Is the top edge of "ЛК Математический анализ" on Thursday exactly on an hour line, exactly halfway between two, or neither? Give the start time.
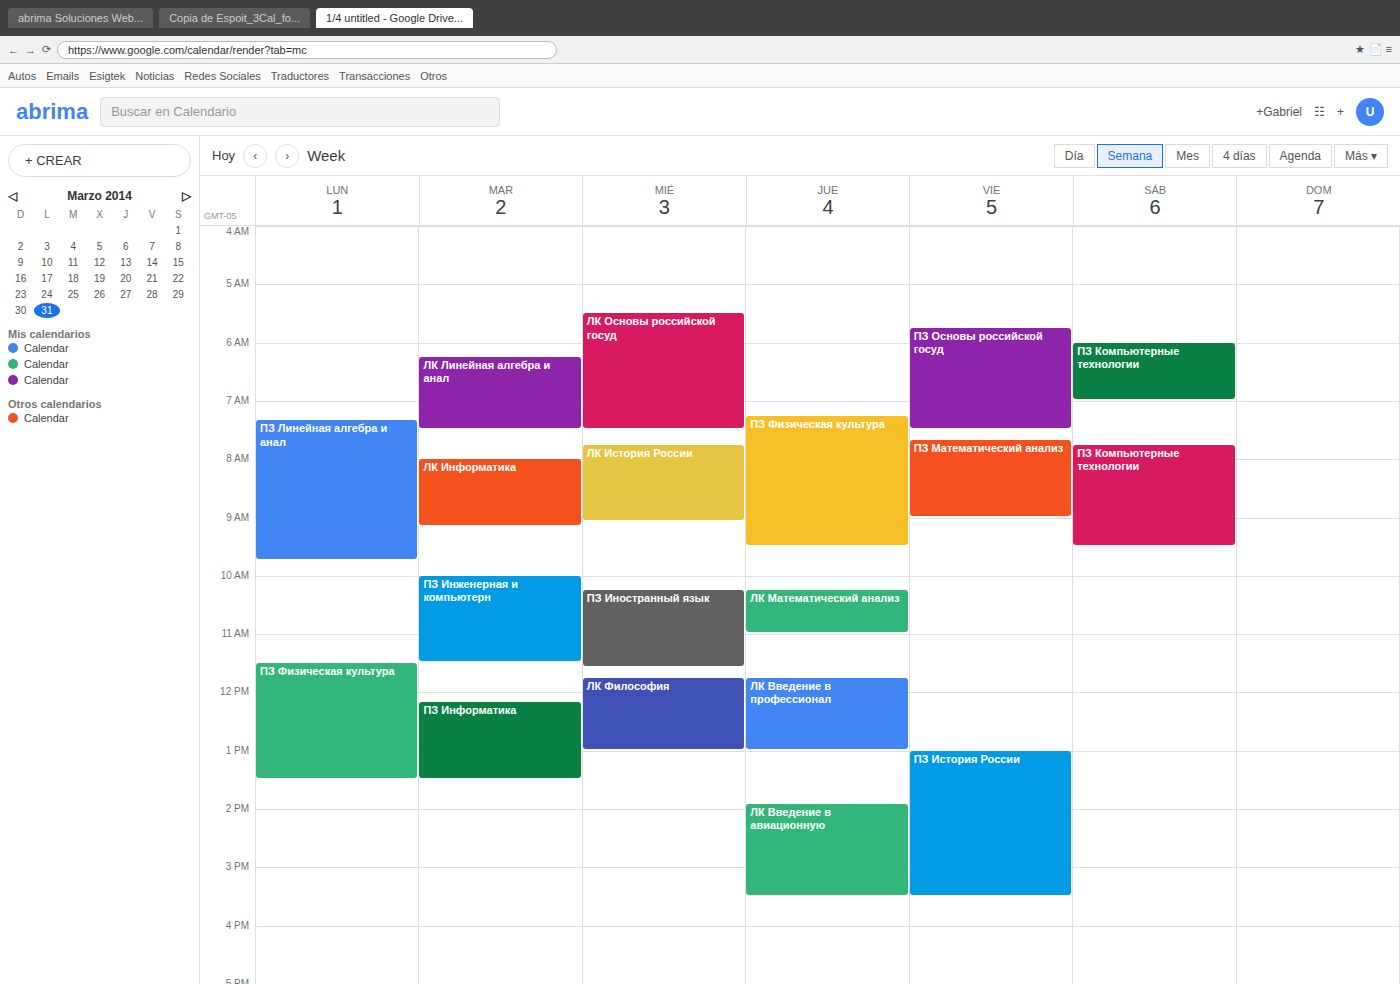
10:15 AM -- neither: a quarter of the way from the 10 AM line to the 11 AM line.